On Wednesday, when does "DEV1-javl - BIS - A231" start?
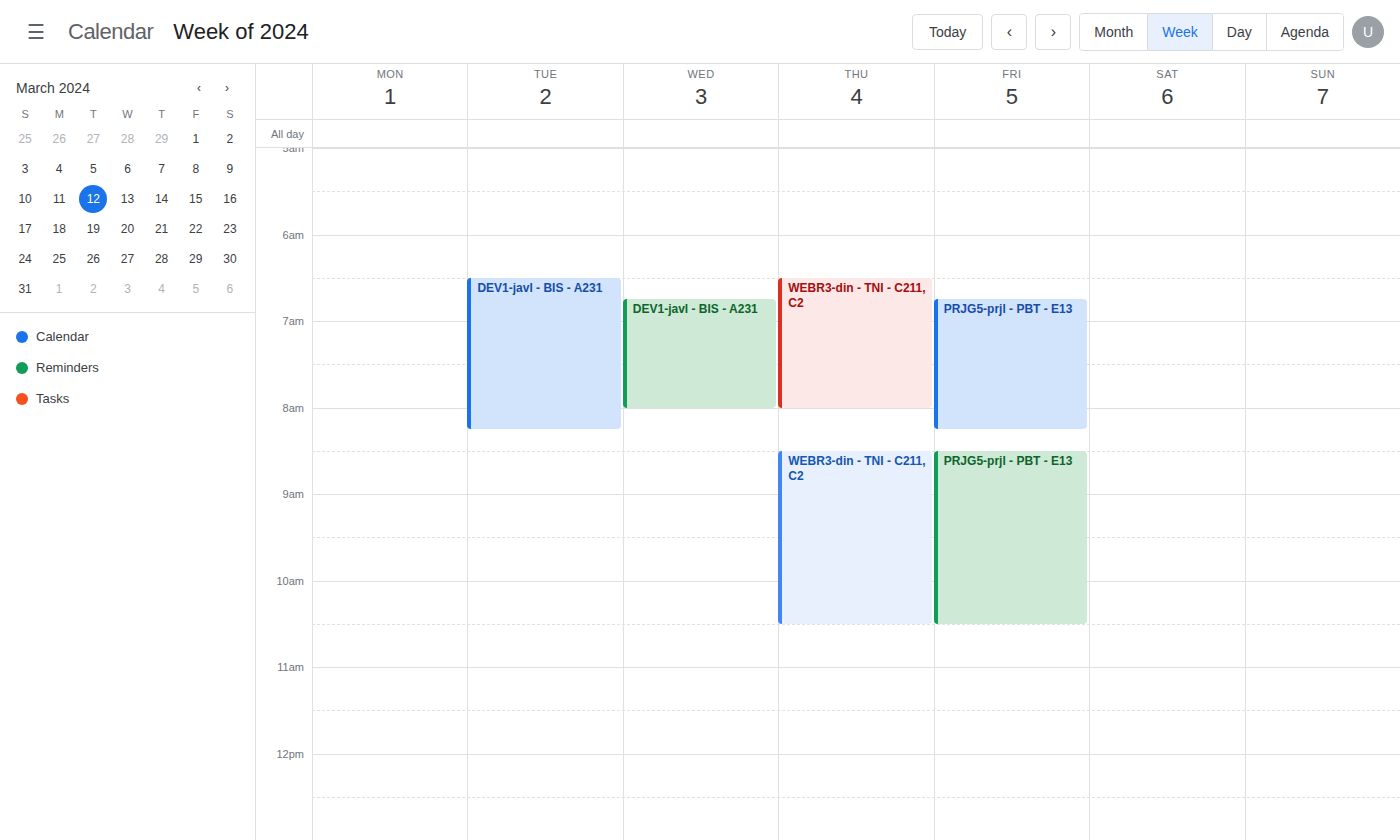
6:45 AM